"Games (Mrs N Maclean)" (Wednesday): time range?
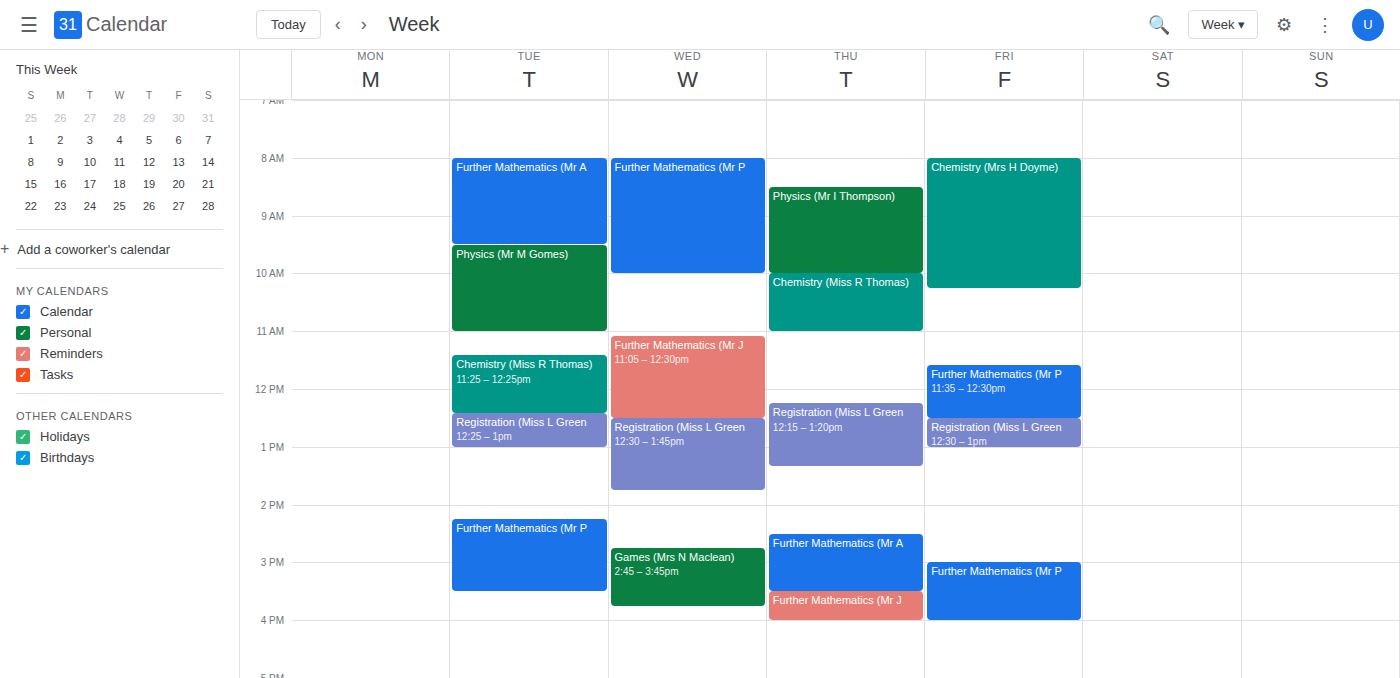
2:45 PM to 3:45 PM